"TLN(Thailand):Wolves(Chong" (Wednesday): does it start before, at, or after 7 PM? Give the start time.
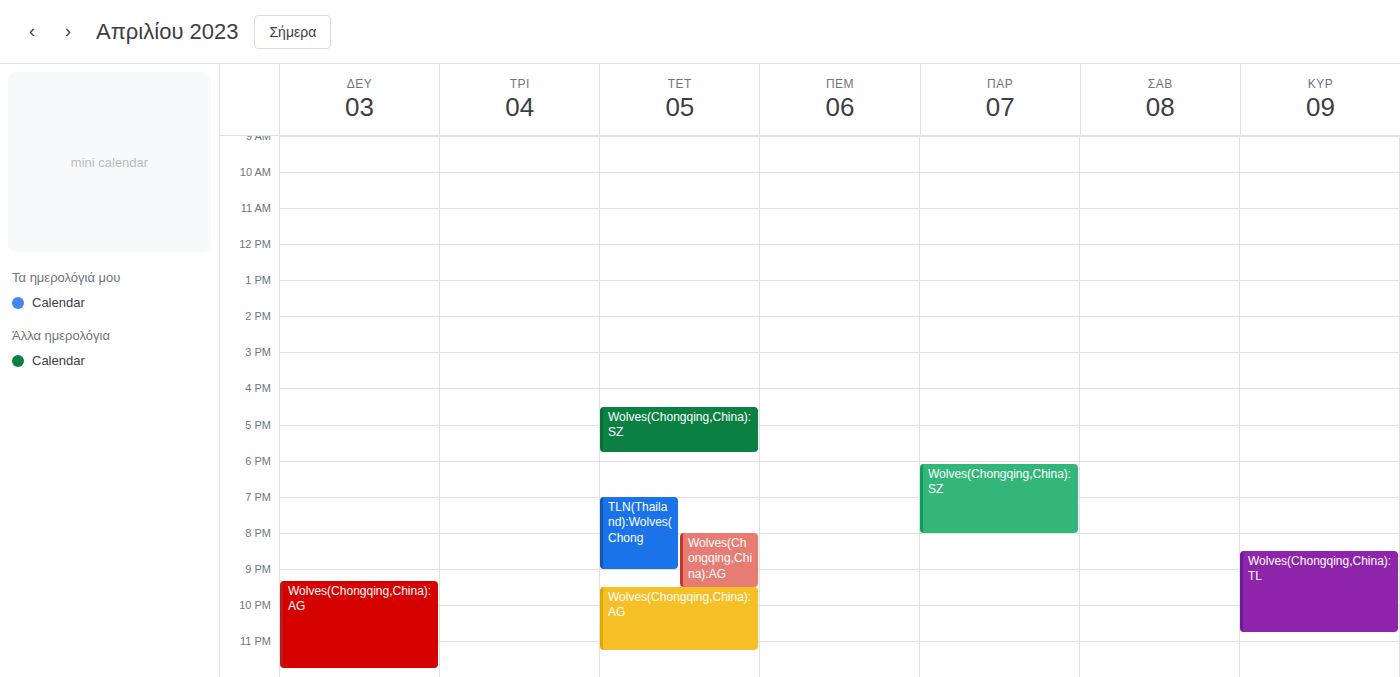
7:00 PM -- exactly at 7 PM, on the 7 PM line.